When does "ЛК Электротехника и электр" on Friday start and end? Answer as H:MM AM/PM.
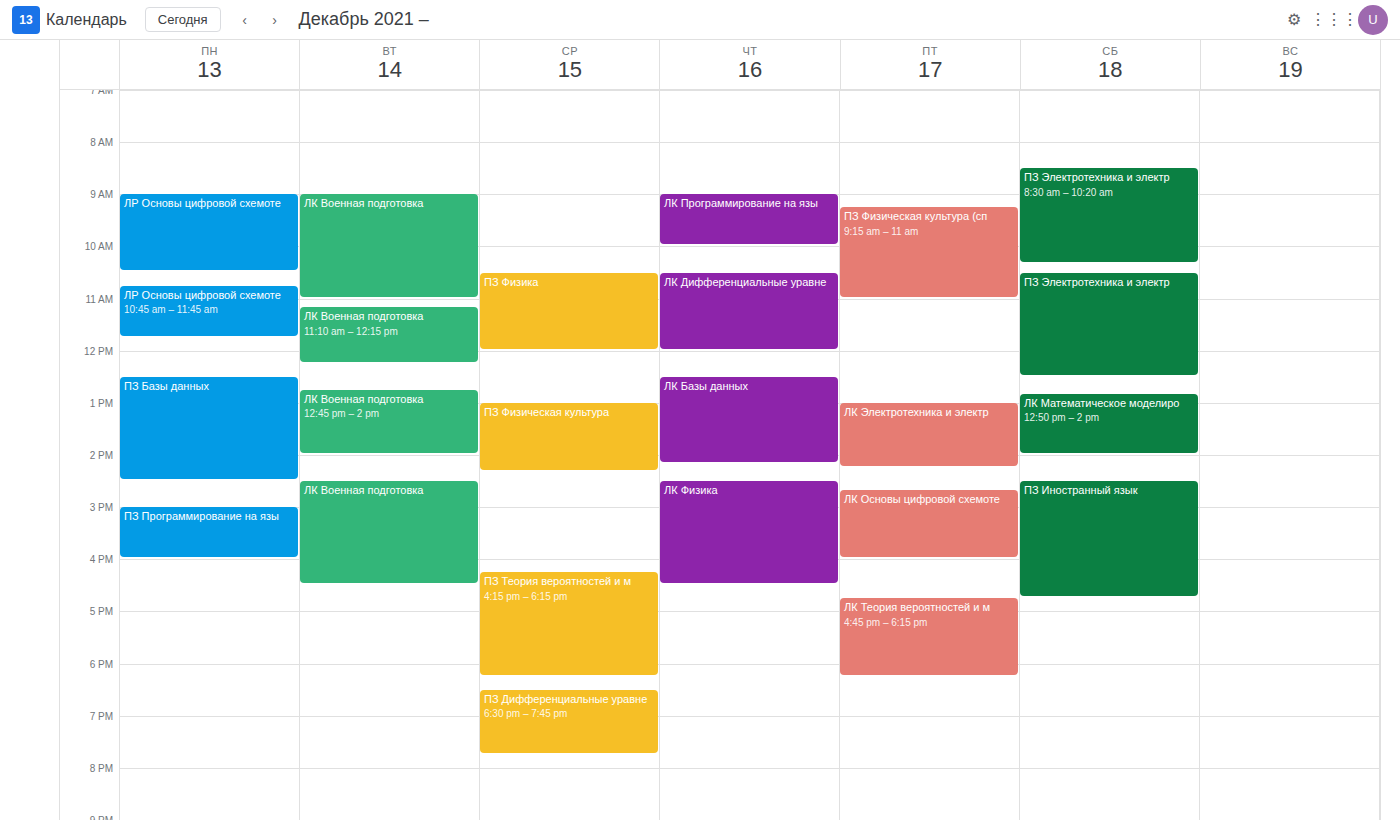
1:00 PM to 2:15 PM